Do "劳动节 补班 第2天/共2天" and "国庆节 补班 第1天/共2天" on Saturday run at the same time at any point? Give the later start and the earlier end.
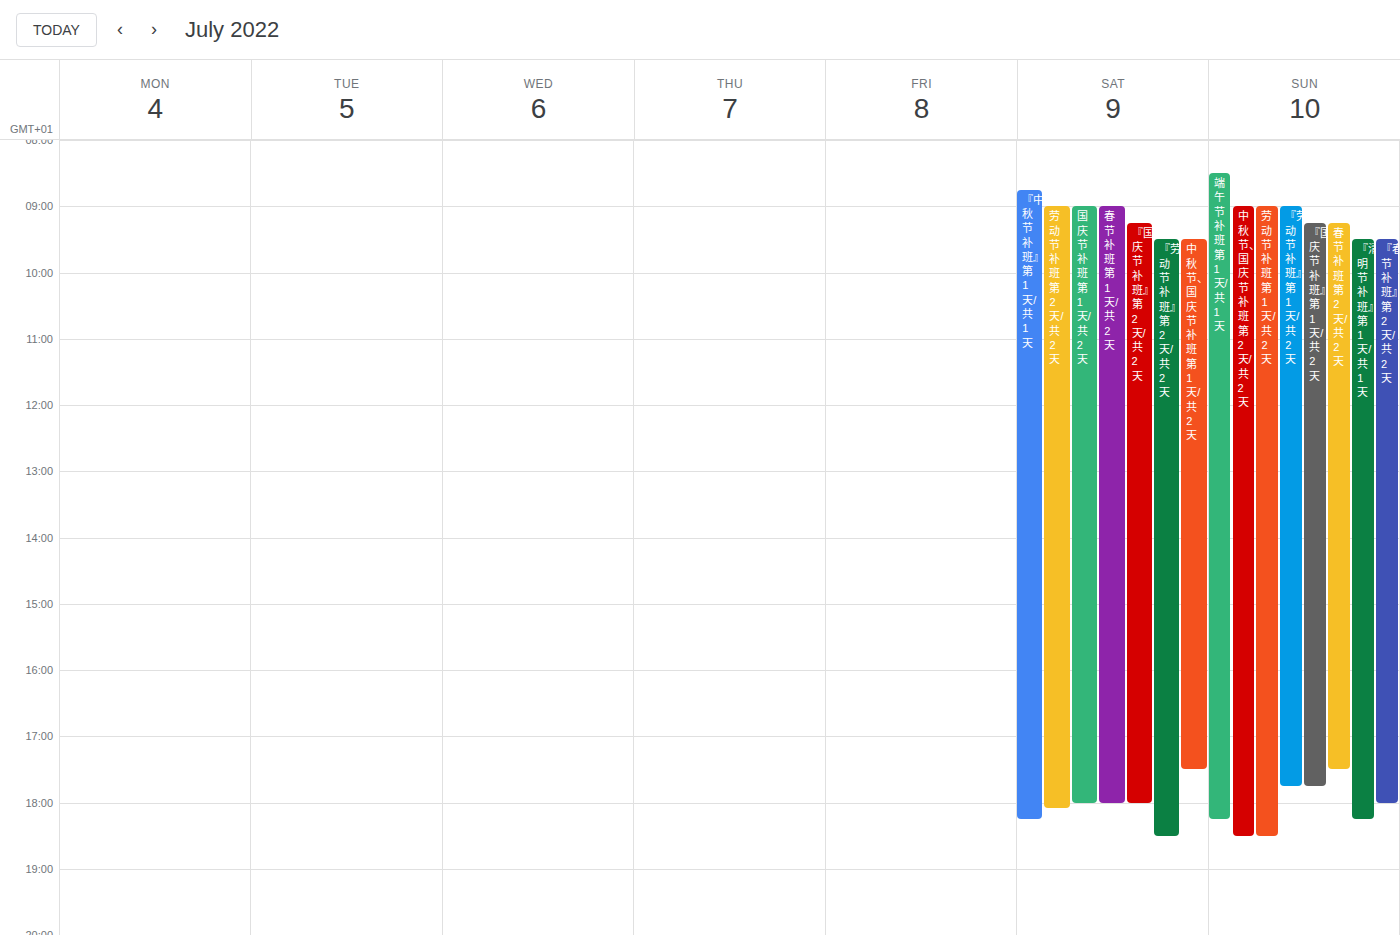
"劳动节 补班 第2天/共2天" starts at 9:00 AM, before "国庆节 补班 第1天/共2天" ends at 6:00 PM -- they overlap.